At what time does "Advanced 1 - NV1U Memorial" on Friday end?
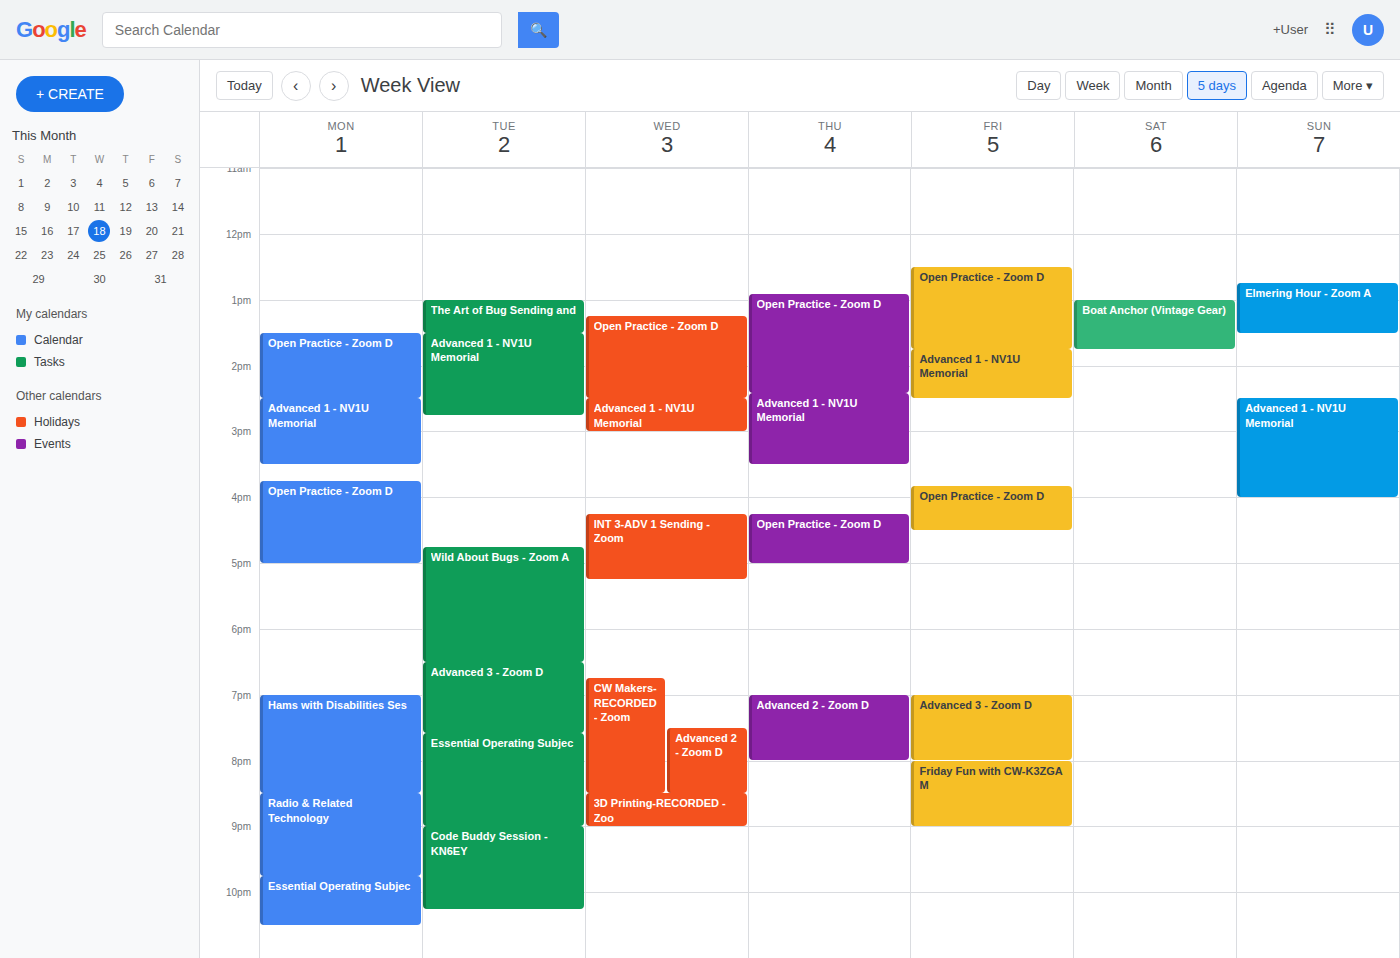
2:30 PM